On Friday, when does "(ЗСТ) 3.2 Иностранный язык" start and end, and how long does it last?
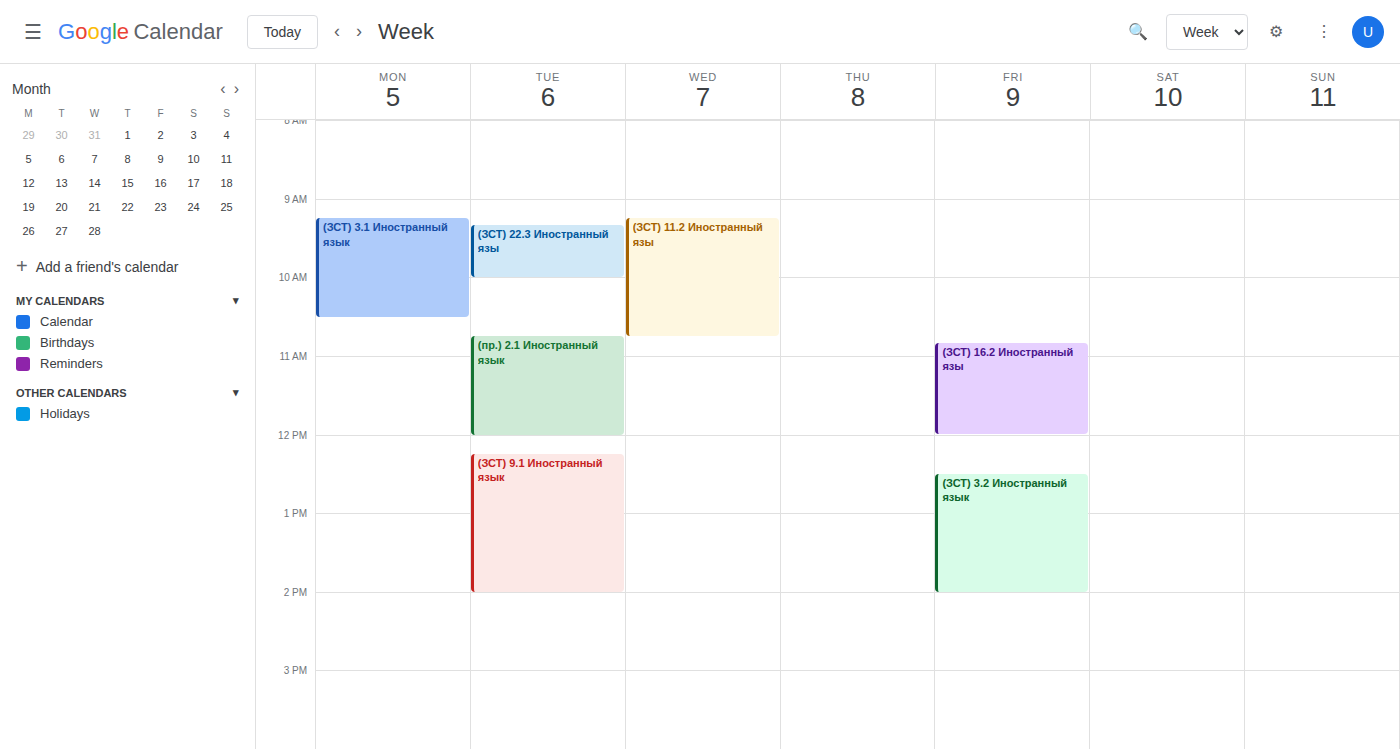
12:30 to 14:00, 1 hour 30 minutes